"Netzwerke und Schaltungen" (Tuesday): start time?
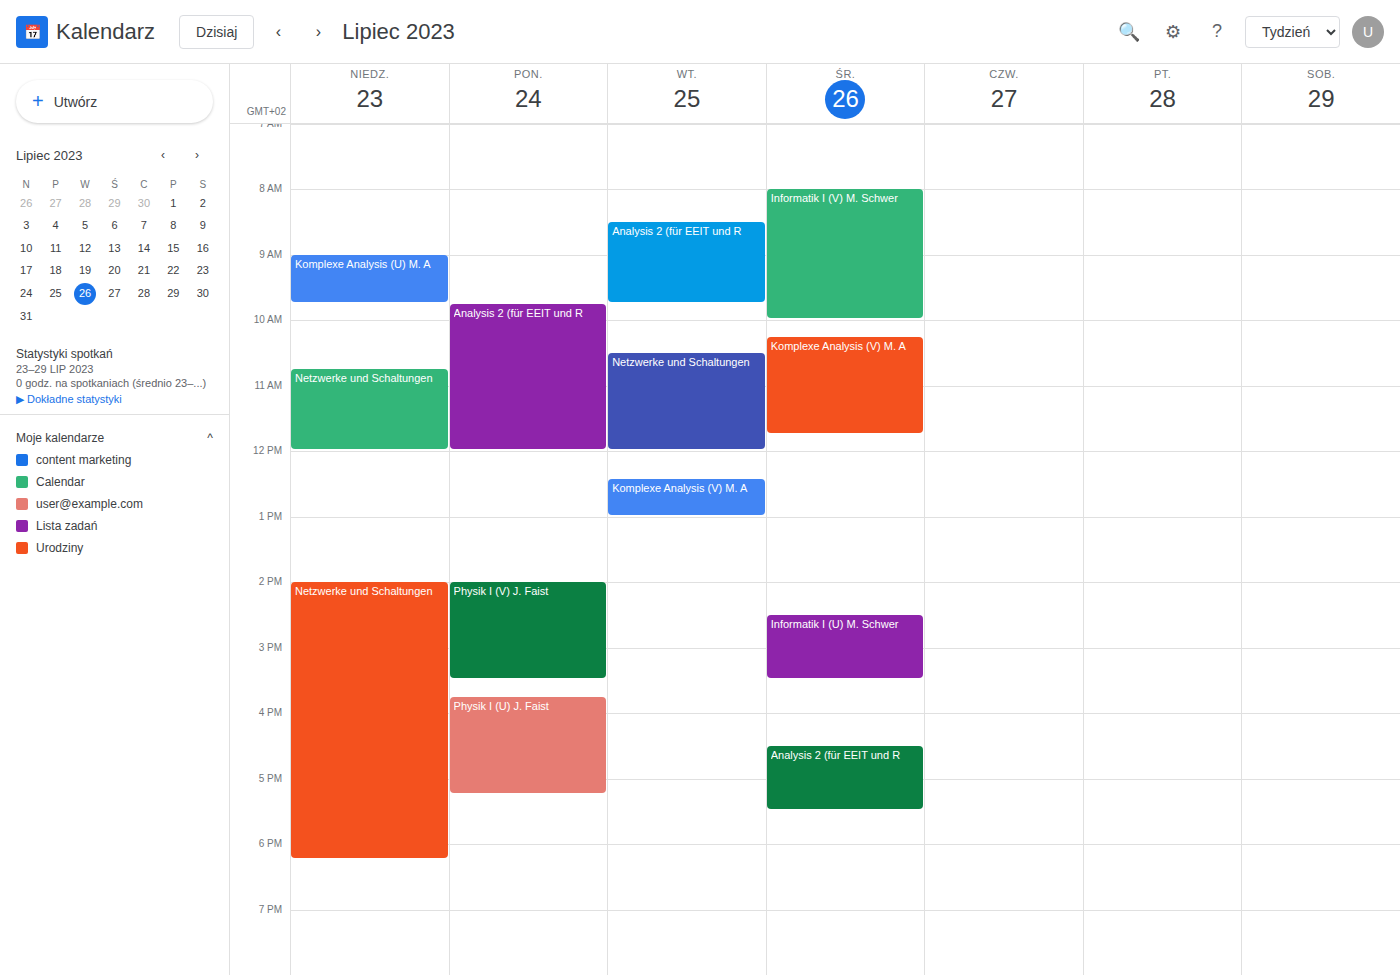
10:30 AM